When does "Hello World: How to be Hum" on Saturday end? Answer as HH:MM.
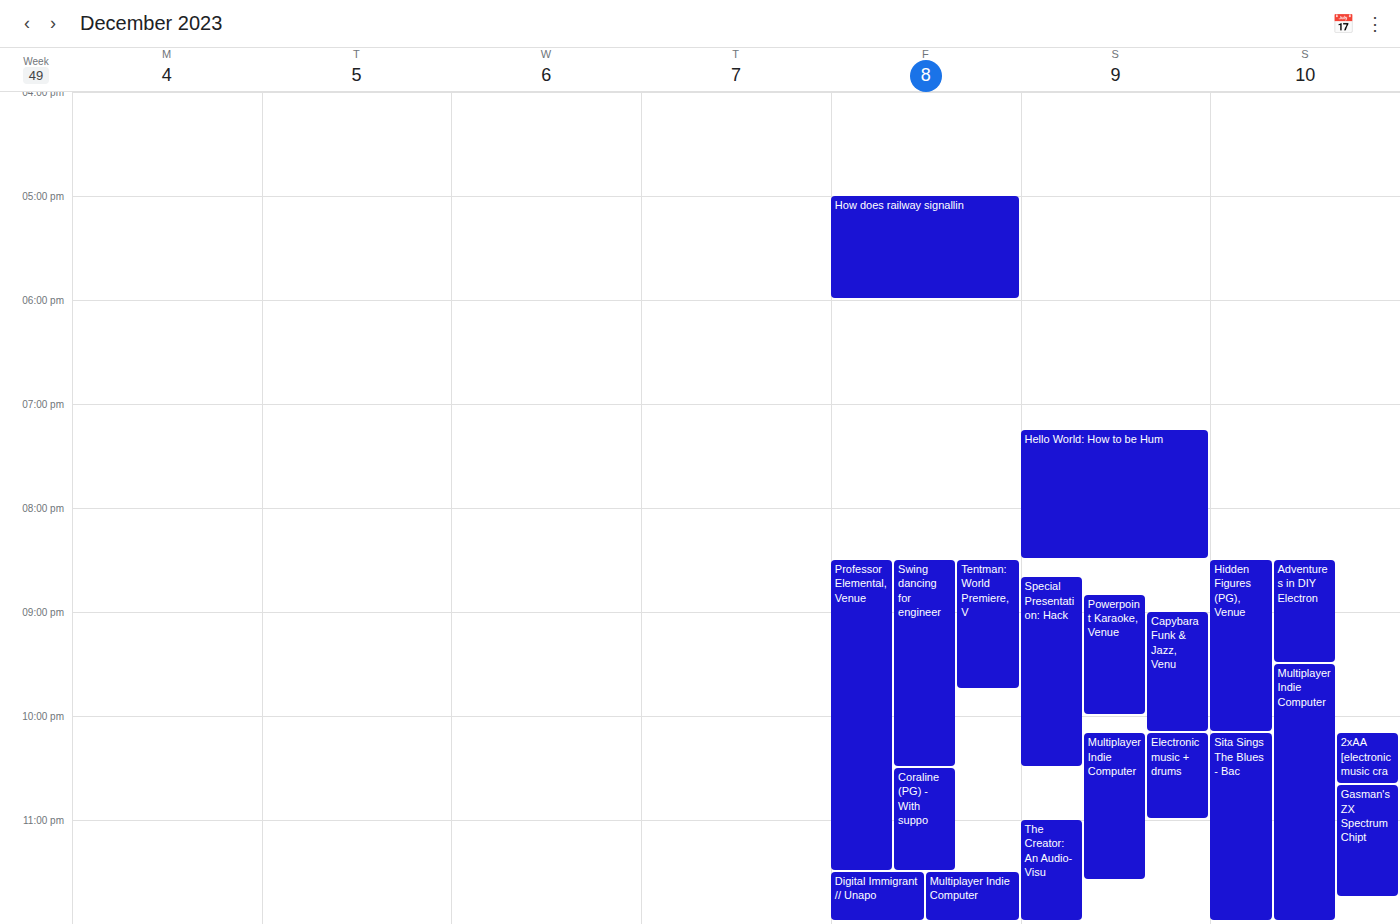
20:30